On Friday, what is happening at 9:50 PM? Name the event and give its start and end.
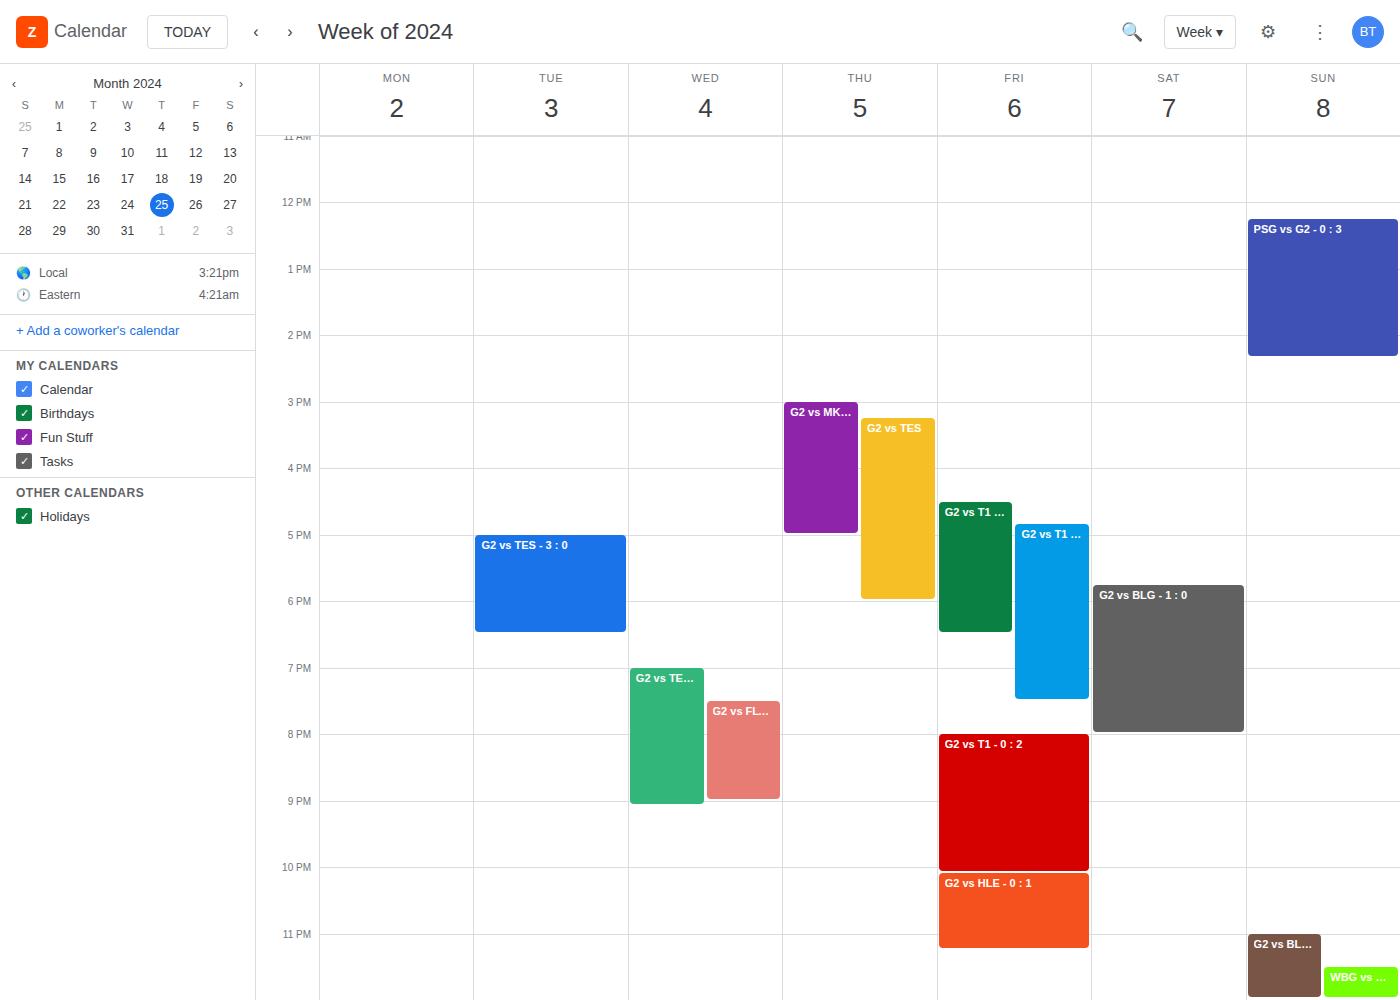
"G2 vs T1 - 0 : 2", 8:00 PM to 10:05 PM